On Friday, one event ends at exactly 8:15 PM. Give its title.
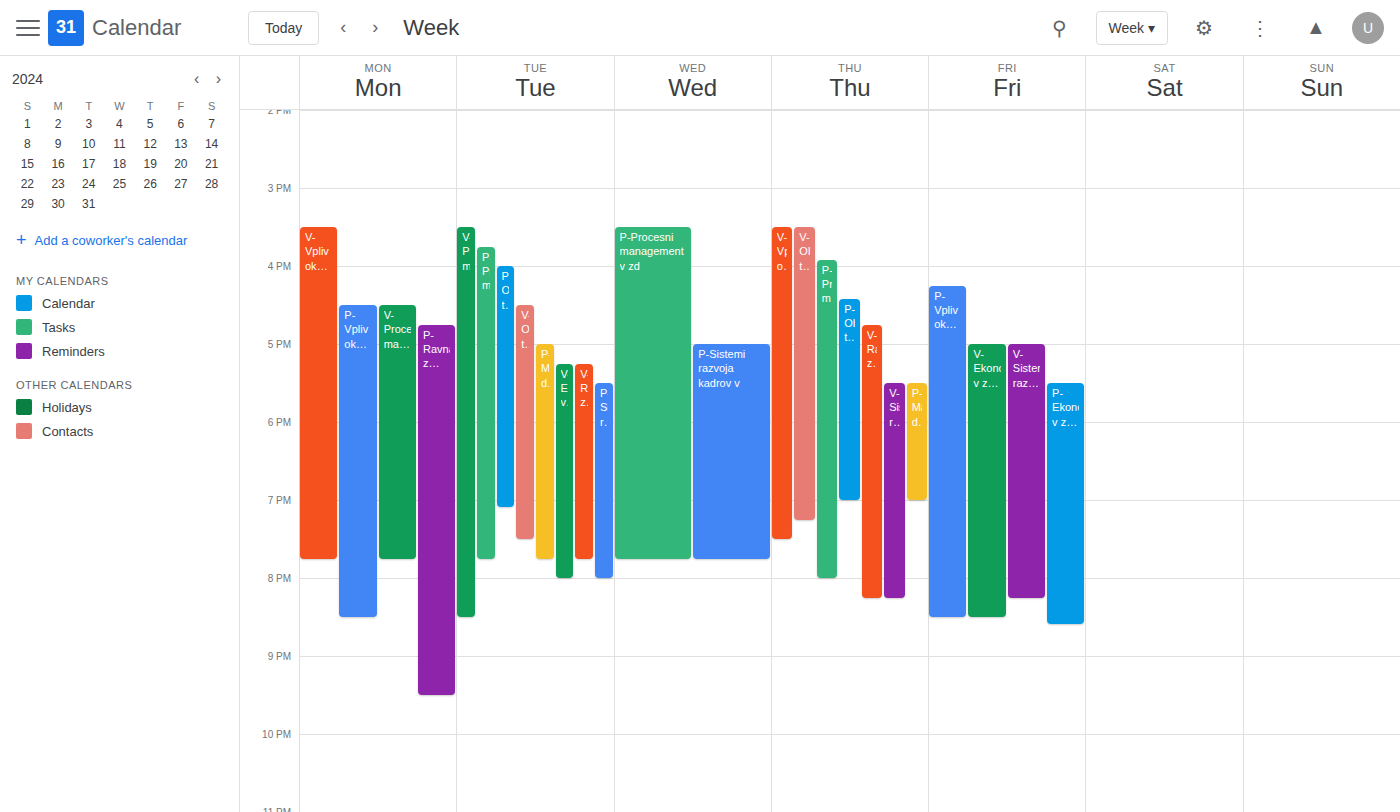
"V-Sistemi razvoja kadrov v"